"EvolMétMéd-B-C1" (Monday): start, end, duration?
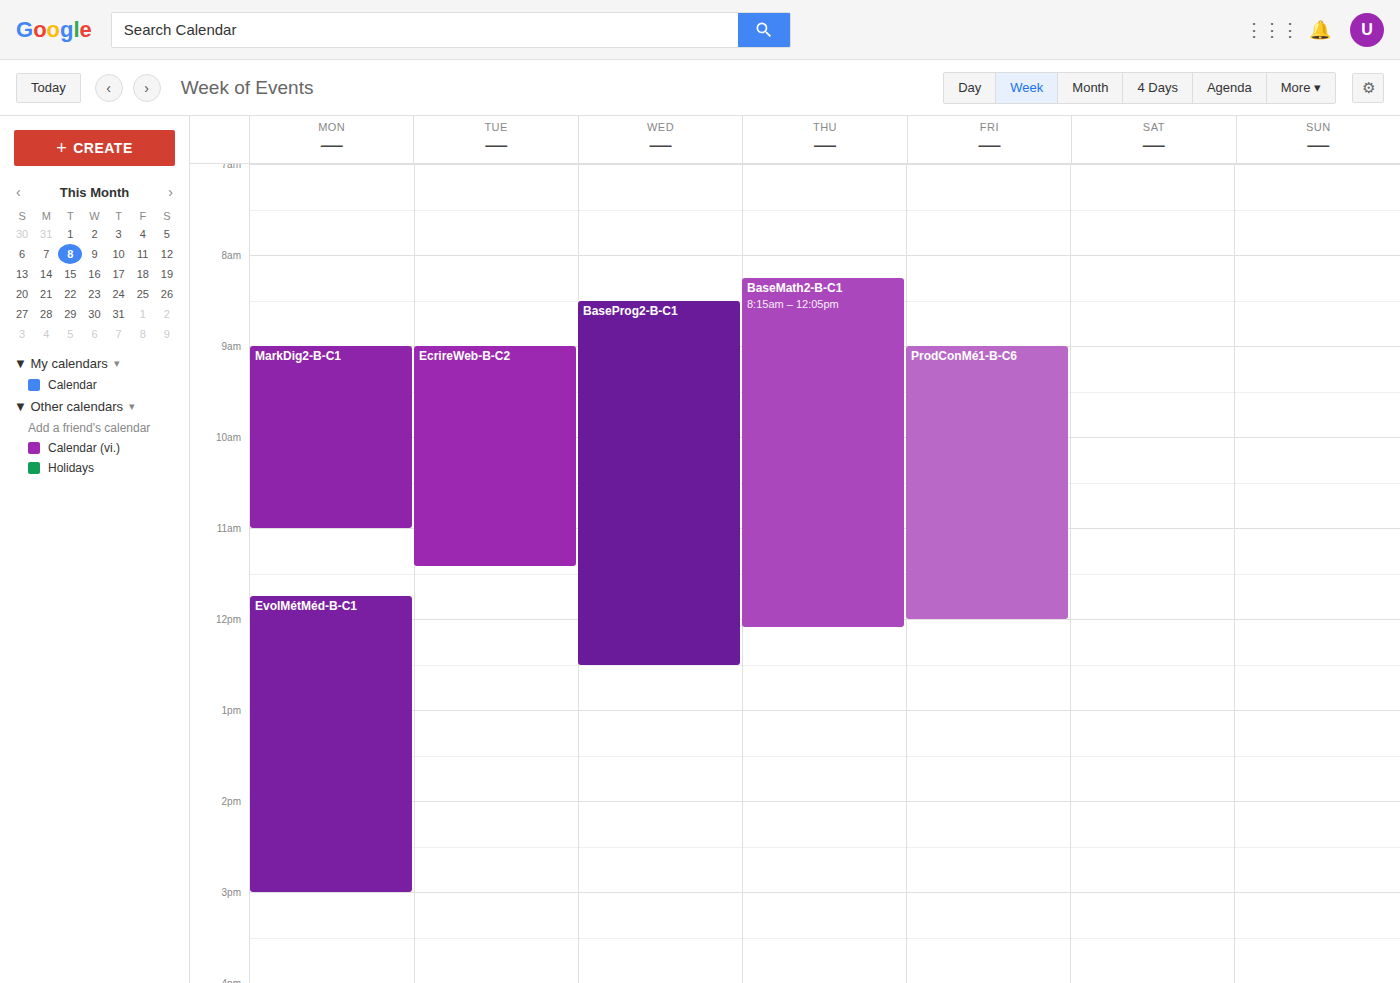
11:45 AM to 3:00 PM, 3 hours 15 minutes